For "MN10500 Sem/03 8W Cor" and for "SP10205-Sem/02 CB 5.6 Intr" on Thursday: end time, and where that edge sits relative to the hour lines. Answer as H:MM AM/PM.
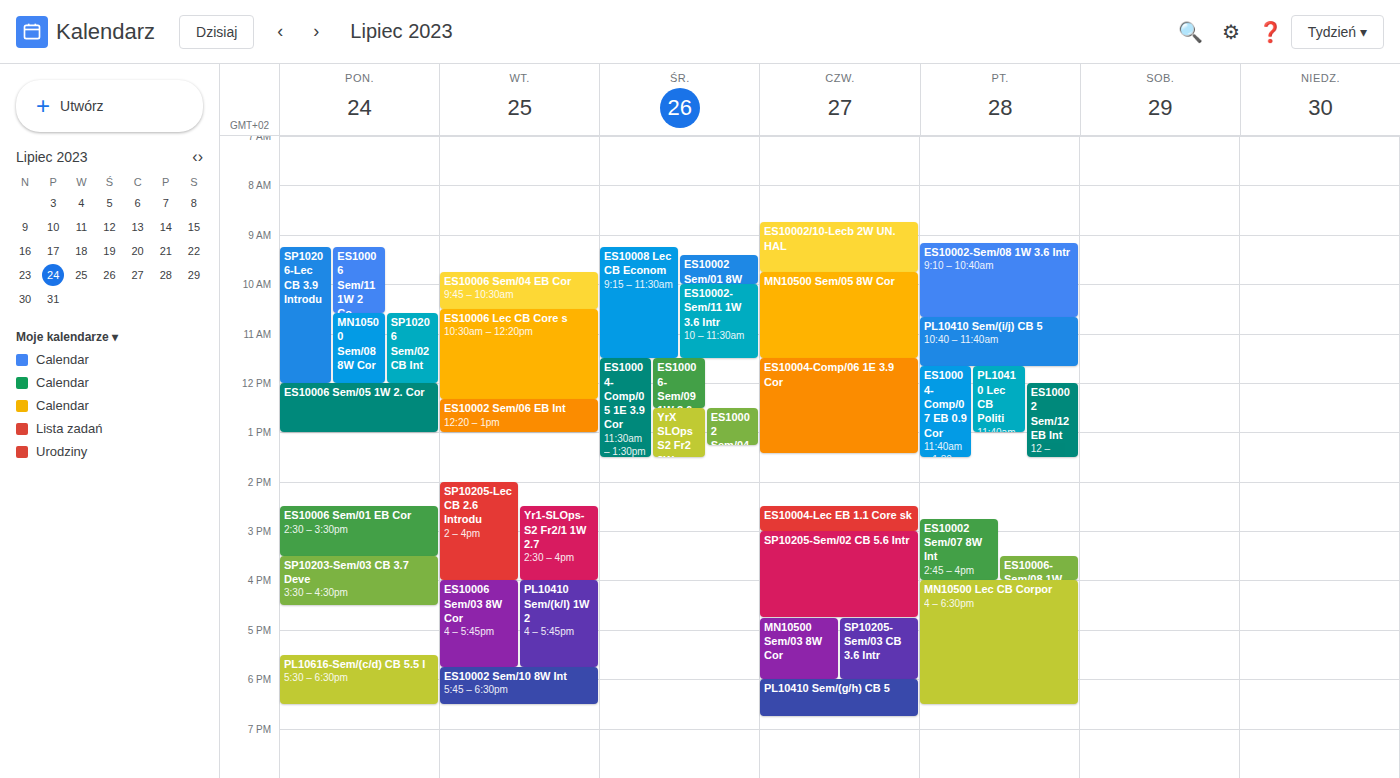
"MN10500 Sem/03 8W Cor": 6:00 PM, exactly on the 6 PM line. "SP10205-Sem/02 CB 5.6 Intr": 4:45 PM, neither: three quarters of the way from the 4 PM line to the 5 PM line.